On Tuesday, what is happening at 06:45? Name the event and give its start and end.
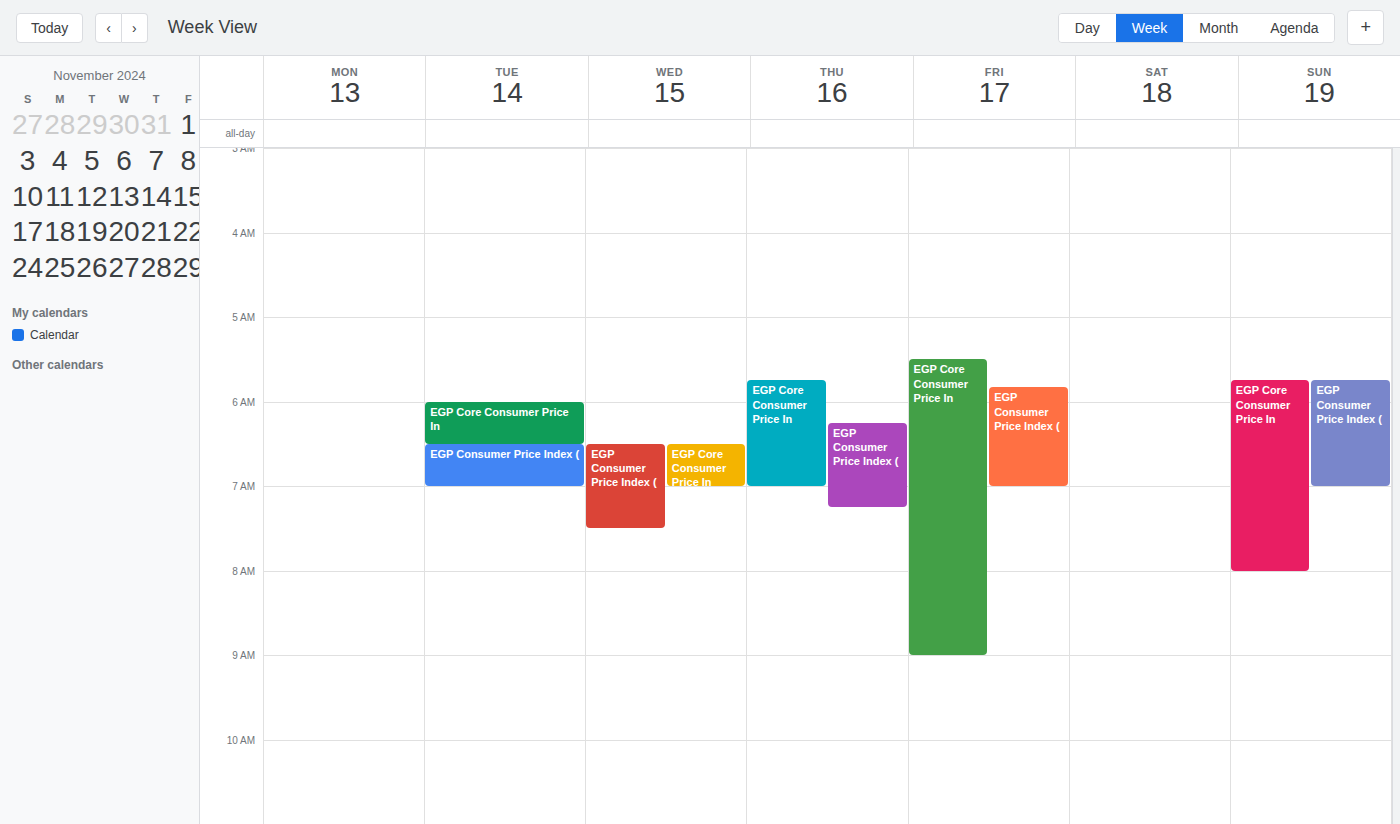
"EGP Consumer Price Index (", 06:30 to 07:00